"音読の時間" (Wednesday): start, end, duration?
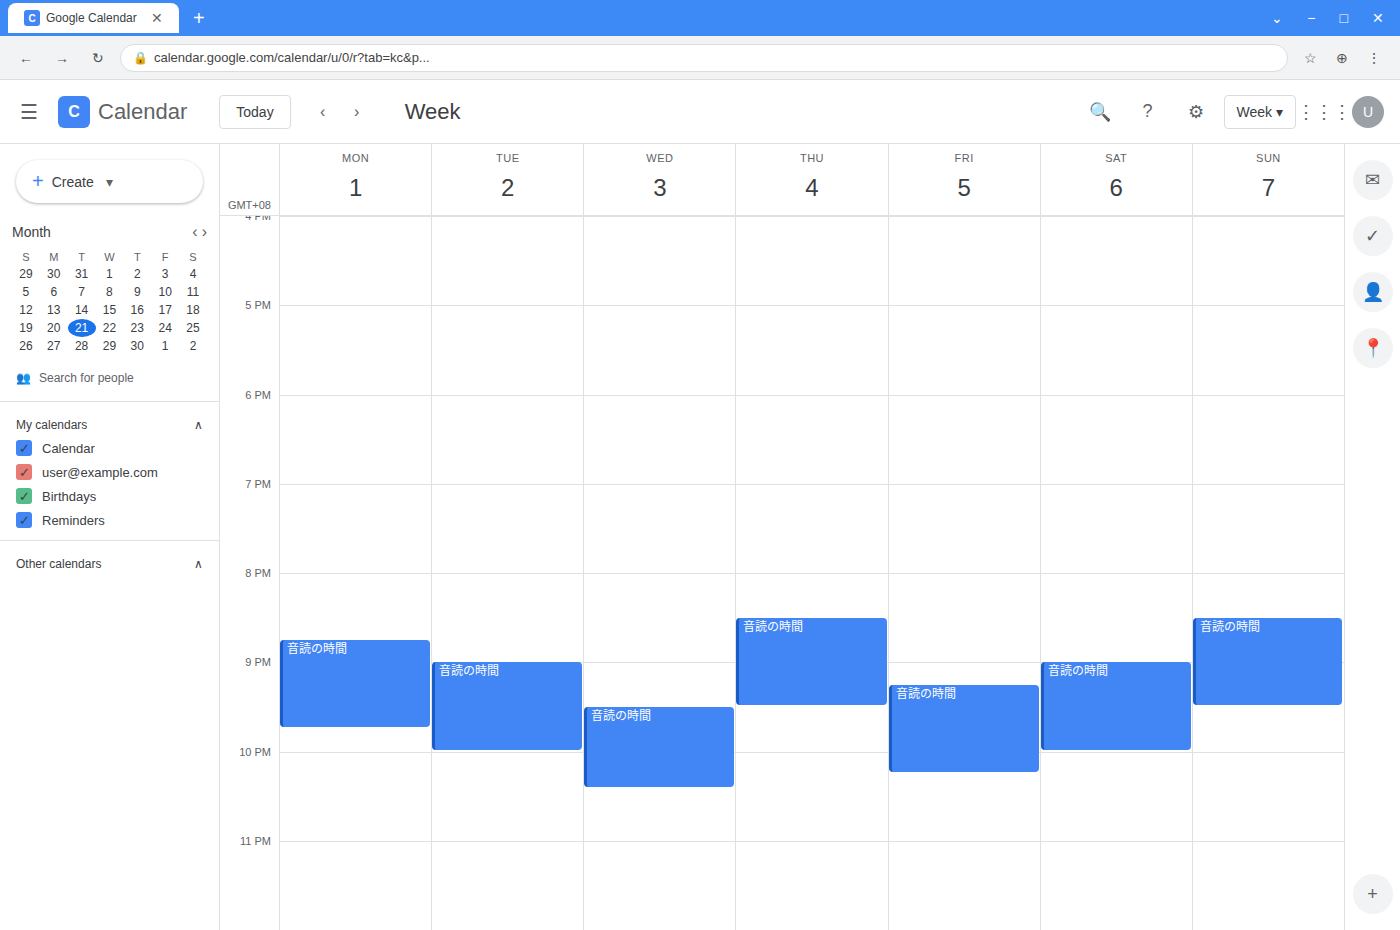
9:30 PM to 10:25 PM, 55 minutes